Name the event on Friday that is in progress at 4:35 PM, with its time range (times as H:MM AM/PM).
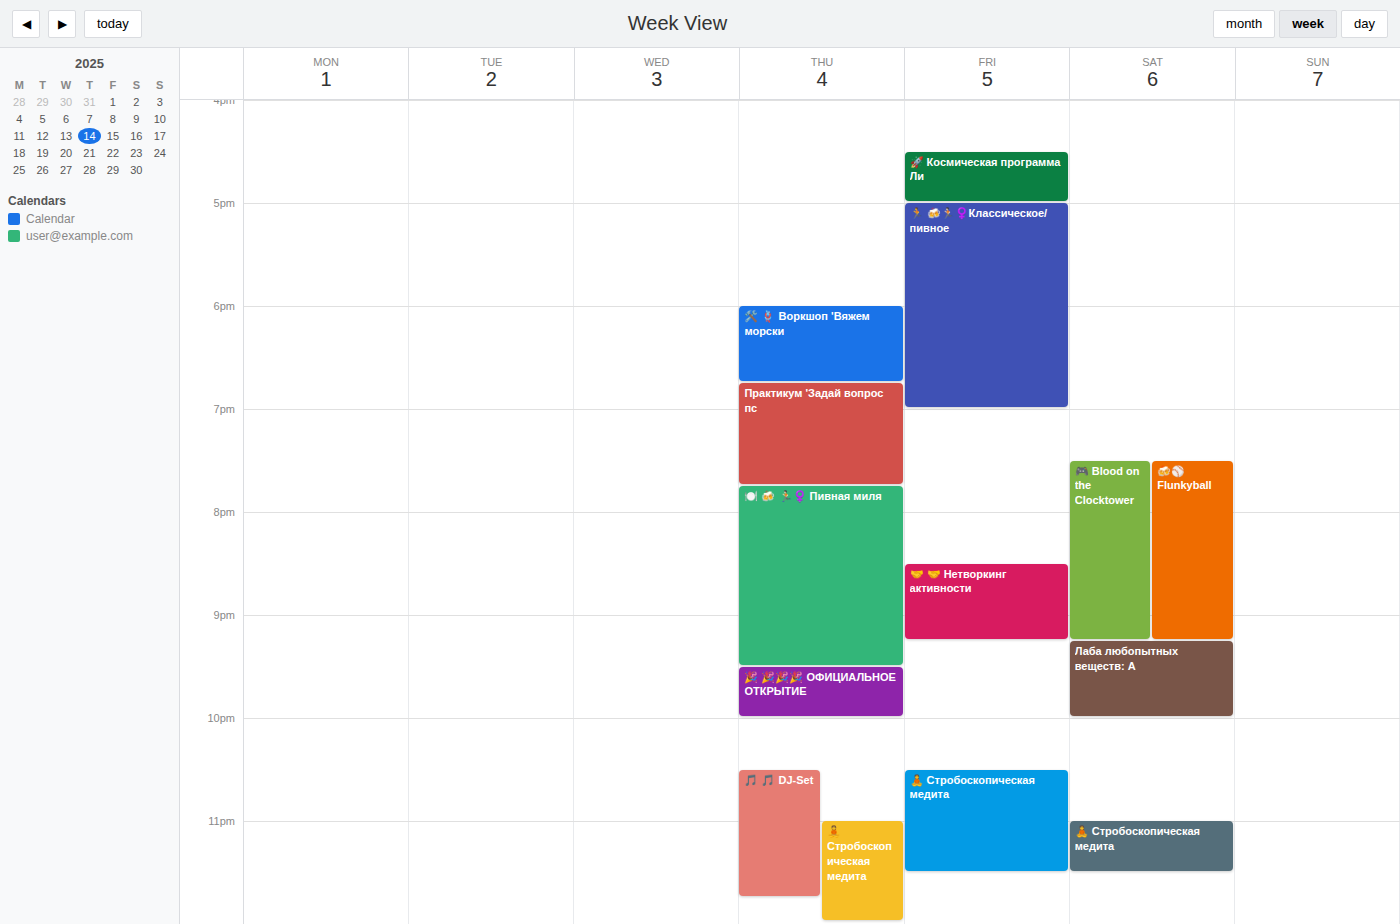
"🚀 Космическая программа Ли", 4:30 PM to 5:00 PM